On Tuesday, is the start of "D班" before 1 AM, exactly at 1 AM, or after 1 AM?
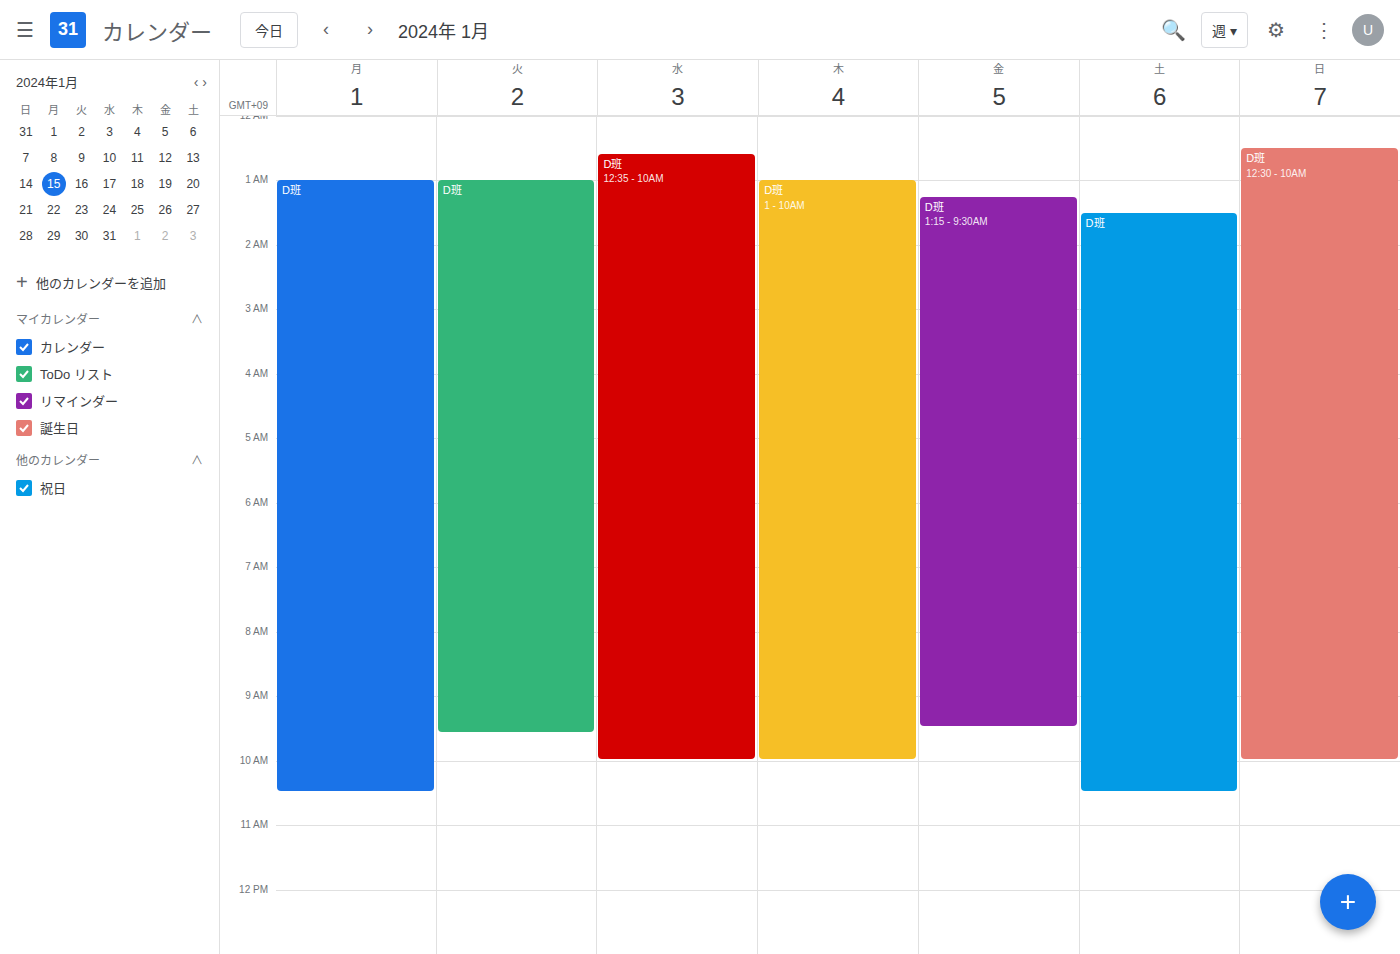
1:00 AM -- exactly at 1 AM, on the 1 AM line.